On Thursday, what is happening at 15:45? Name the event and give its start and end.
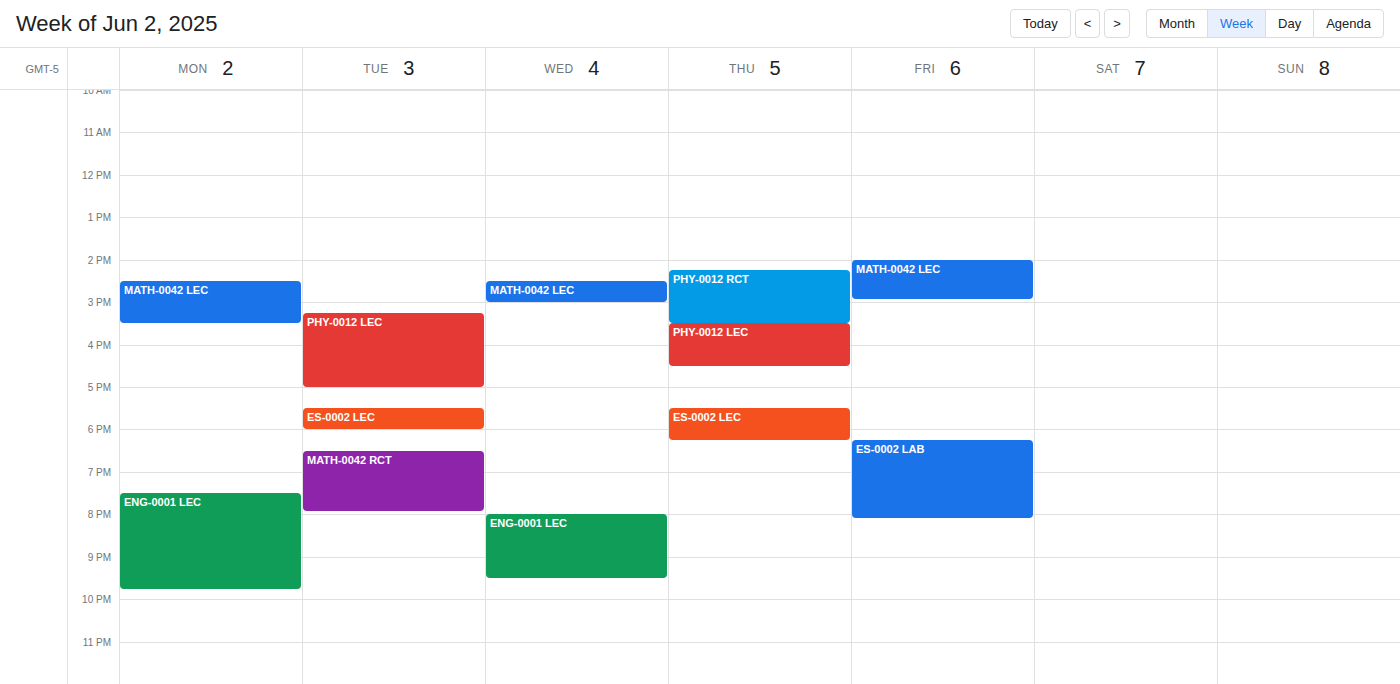
"PHY-0012 LEC", 15:30 to 16:30